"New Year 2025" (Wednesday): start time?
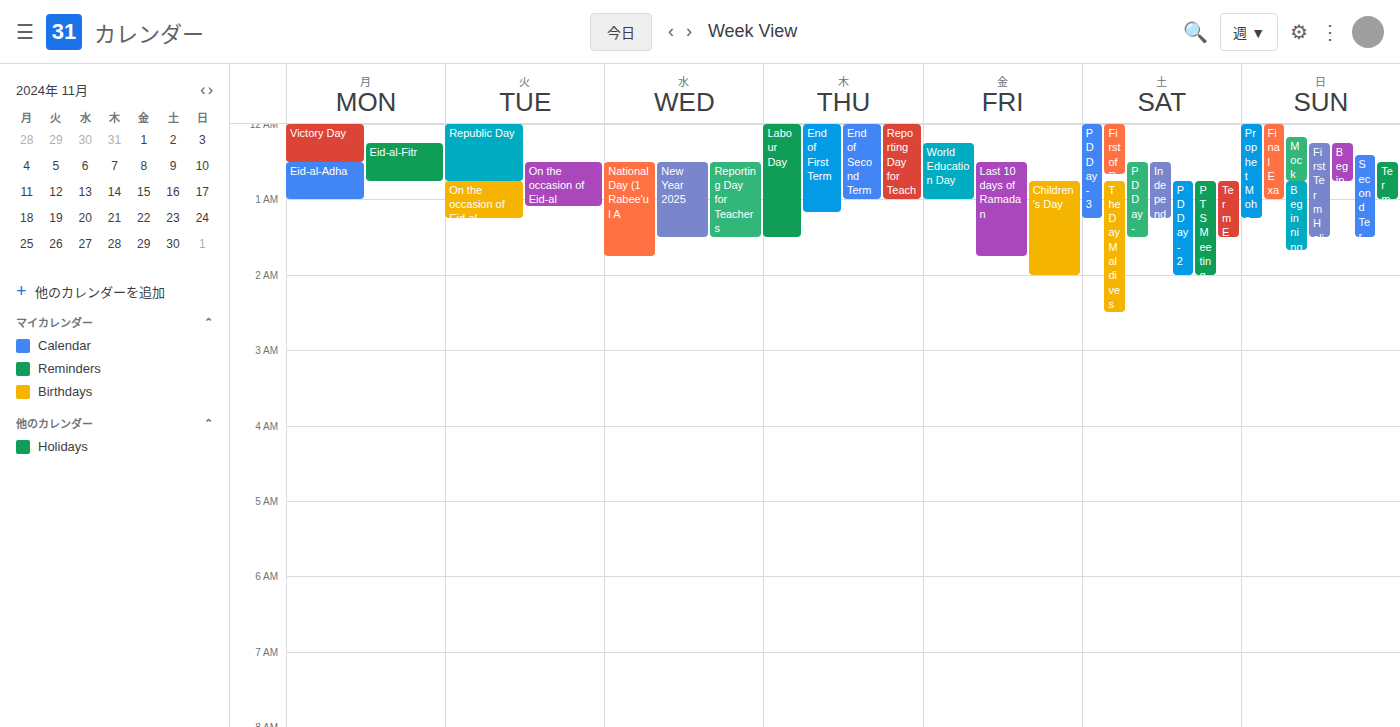
00:30